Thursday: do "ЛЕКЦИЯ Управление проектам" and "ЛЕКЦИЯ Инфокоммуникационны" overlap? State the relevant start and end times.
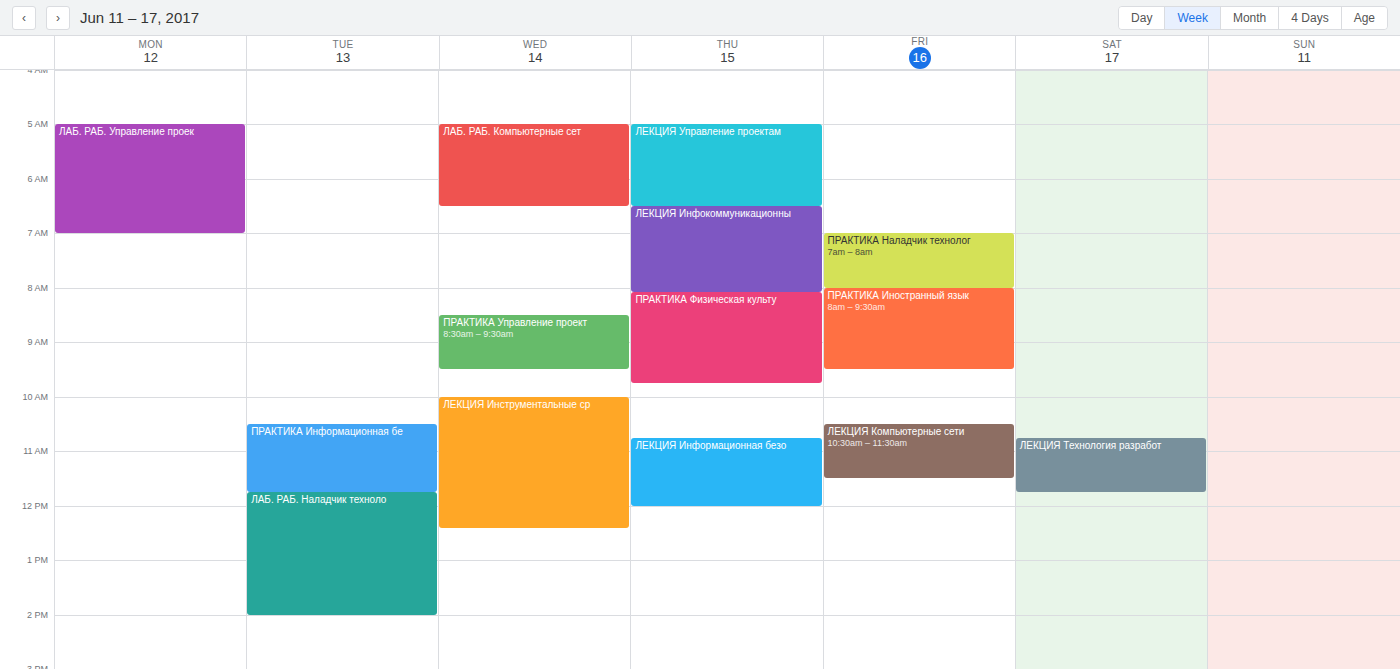
"ЛЕКЦИЯ Управление проектам" ends at 06:30, exactly when "ЛЕКЦИЯ Инфокоммуникационны" starts -- they touch but do not overlap.